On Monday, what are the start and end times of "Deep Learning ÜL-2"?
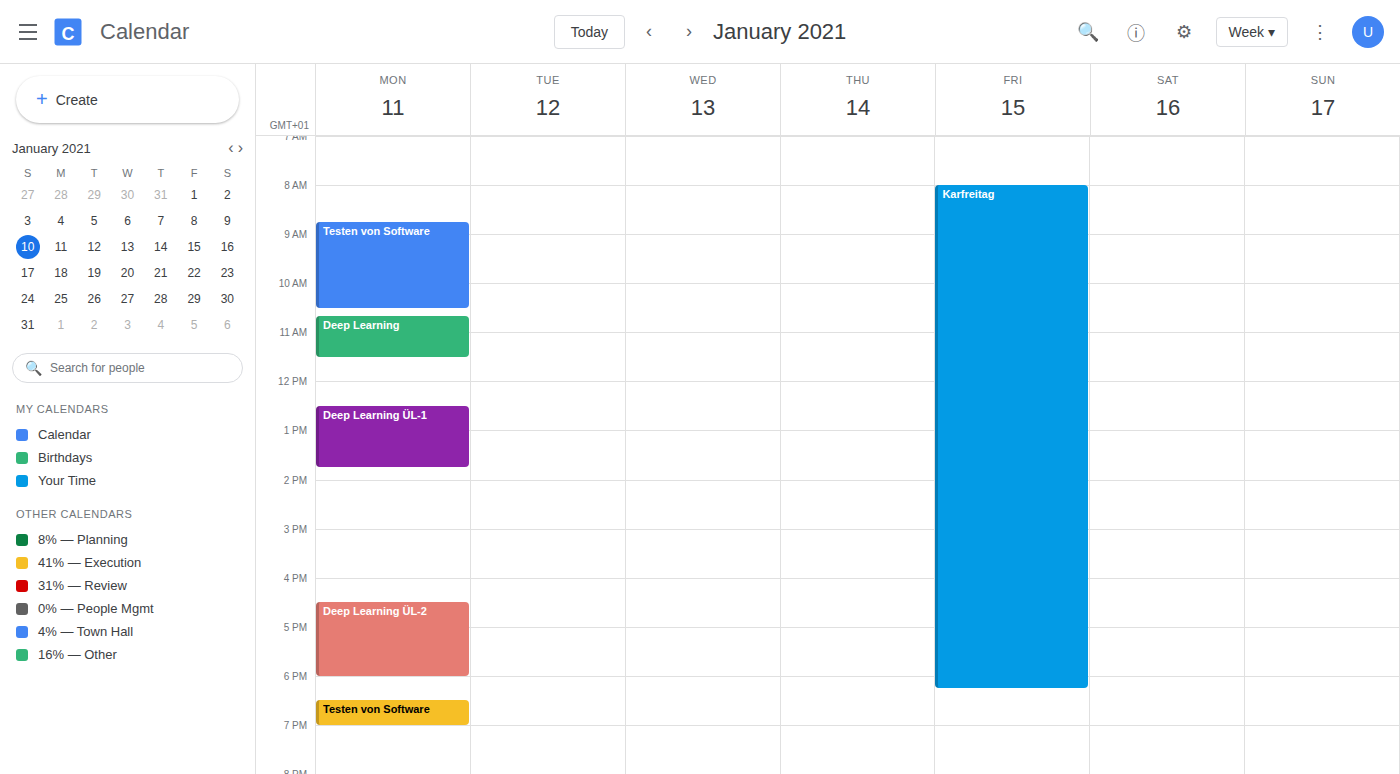
4:30 PM to 6:00 PM